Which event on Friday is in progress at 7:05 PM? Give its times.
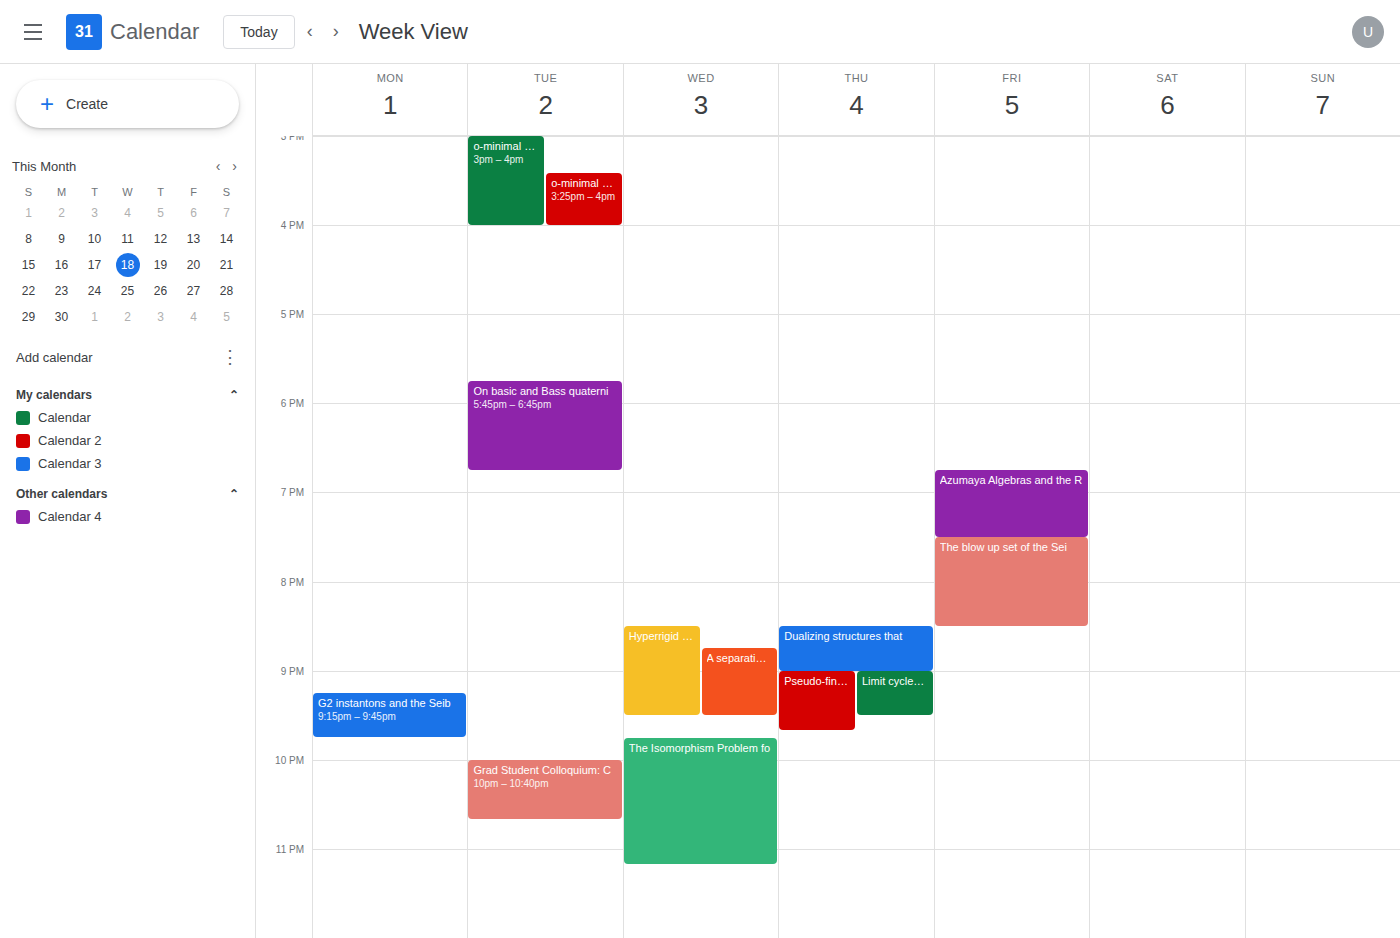
"Azumaya Algebras and the R", 6:45 PM to 7:30 PM